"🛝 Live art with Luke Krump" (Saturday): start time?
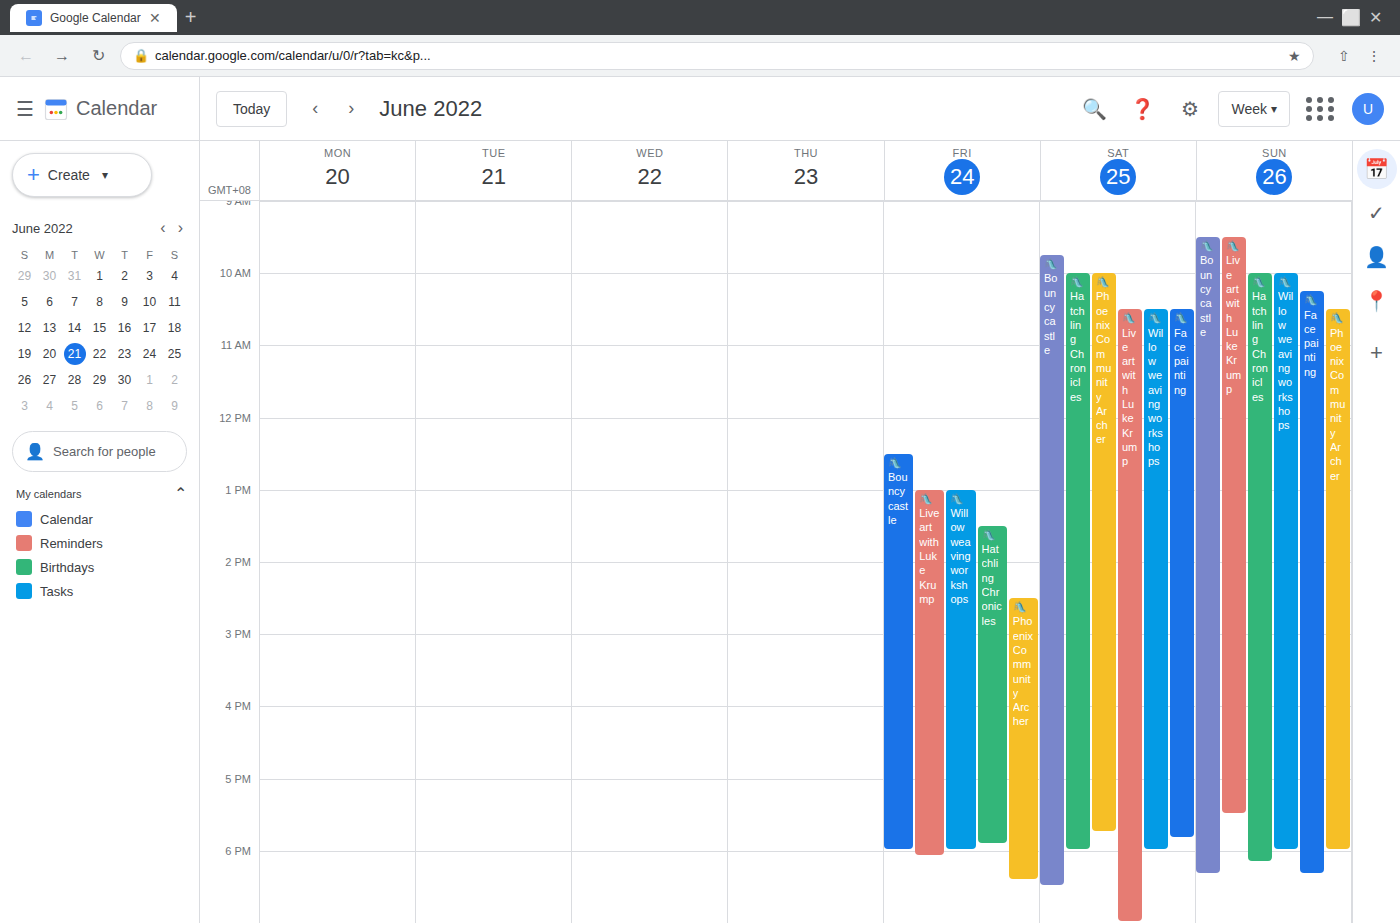
10:30 AM